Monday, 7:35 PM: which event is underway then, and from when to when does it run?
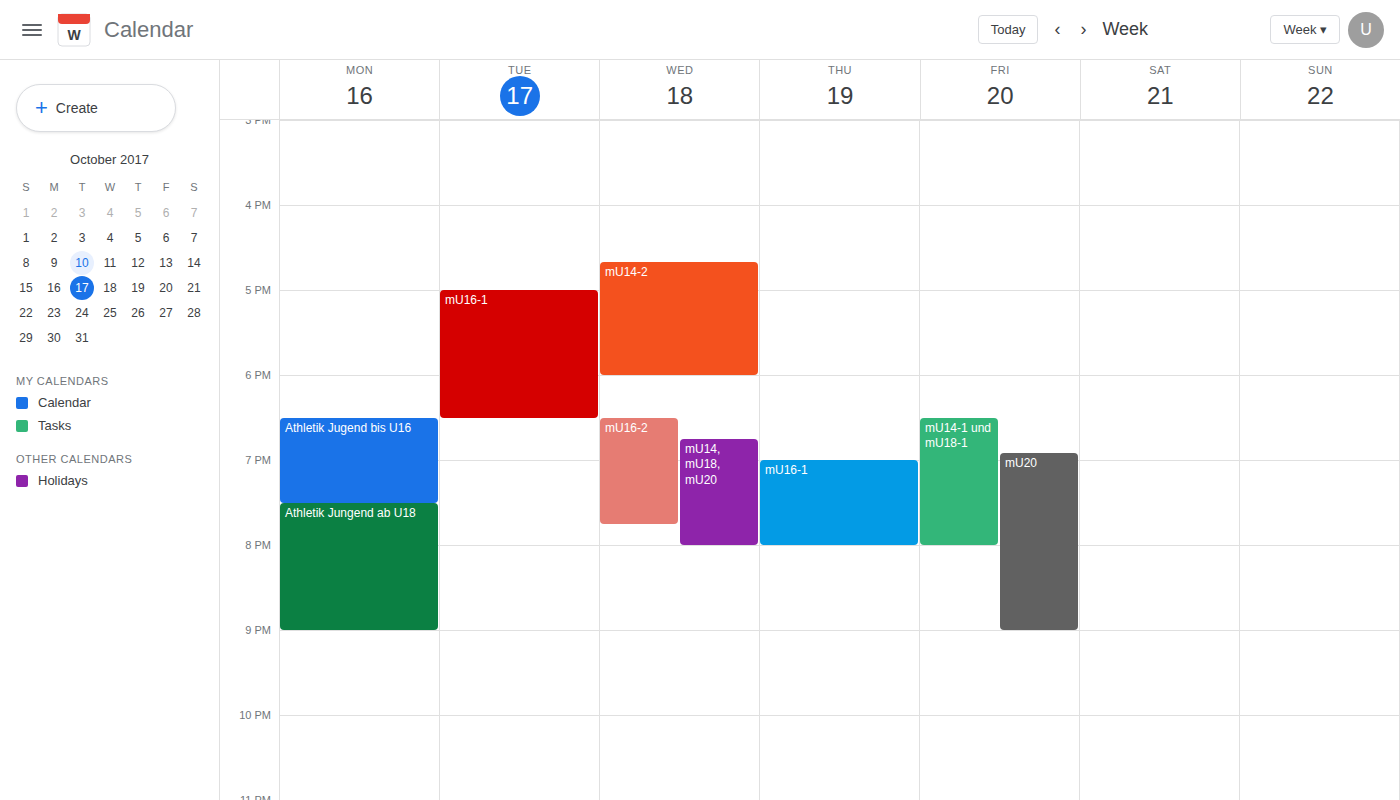
"Athletik Jungend ab U18", 7:30 PM to 9:00 PM